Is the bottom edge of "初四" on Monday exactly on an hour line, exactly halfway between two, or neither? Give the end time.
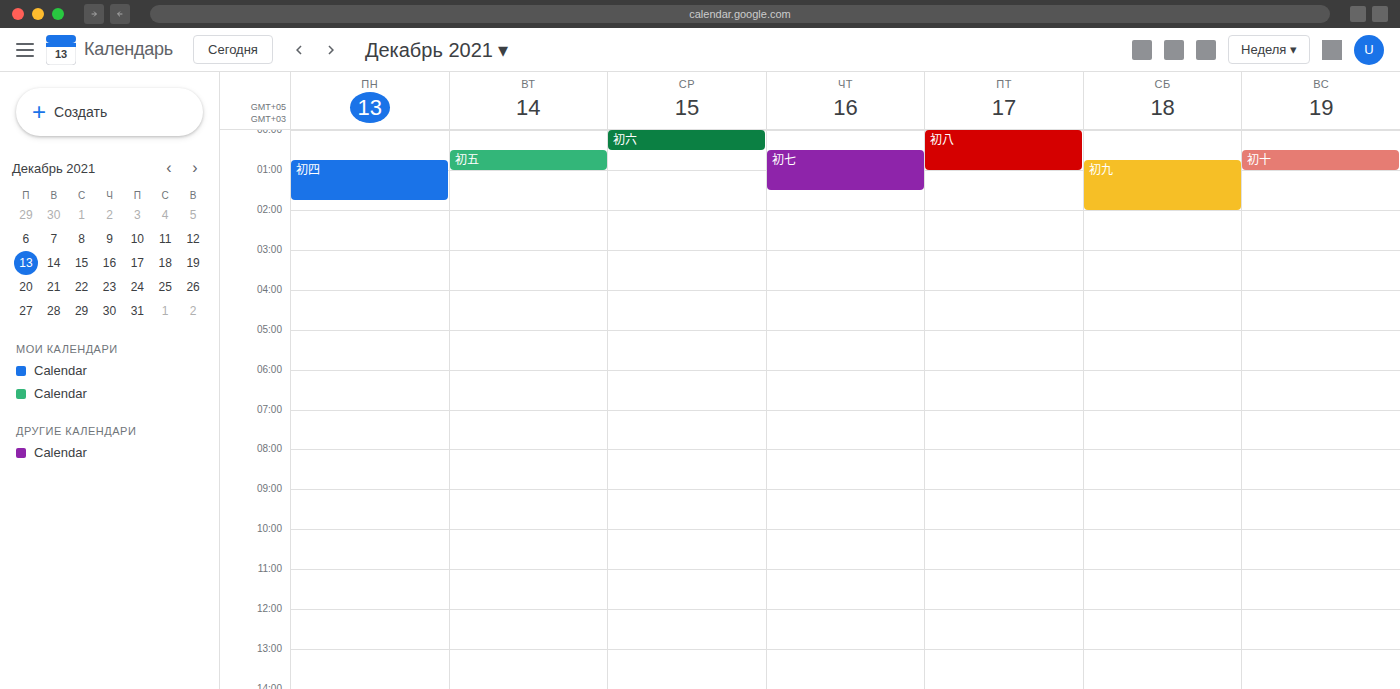
1:45 AM -- neither: three quarters of the way from the 1 AM line to the 2 AM line.